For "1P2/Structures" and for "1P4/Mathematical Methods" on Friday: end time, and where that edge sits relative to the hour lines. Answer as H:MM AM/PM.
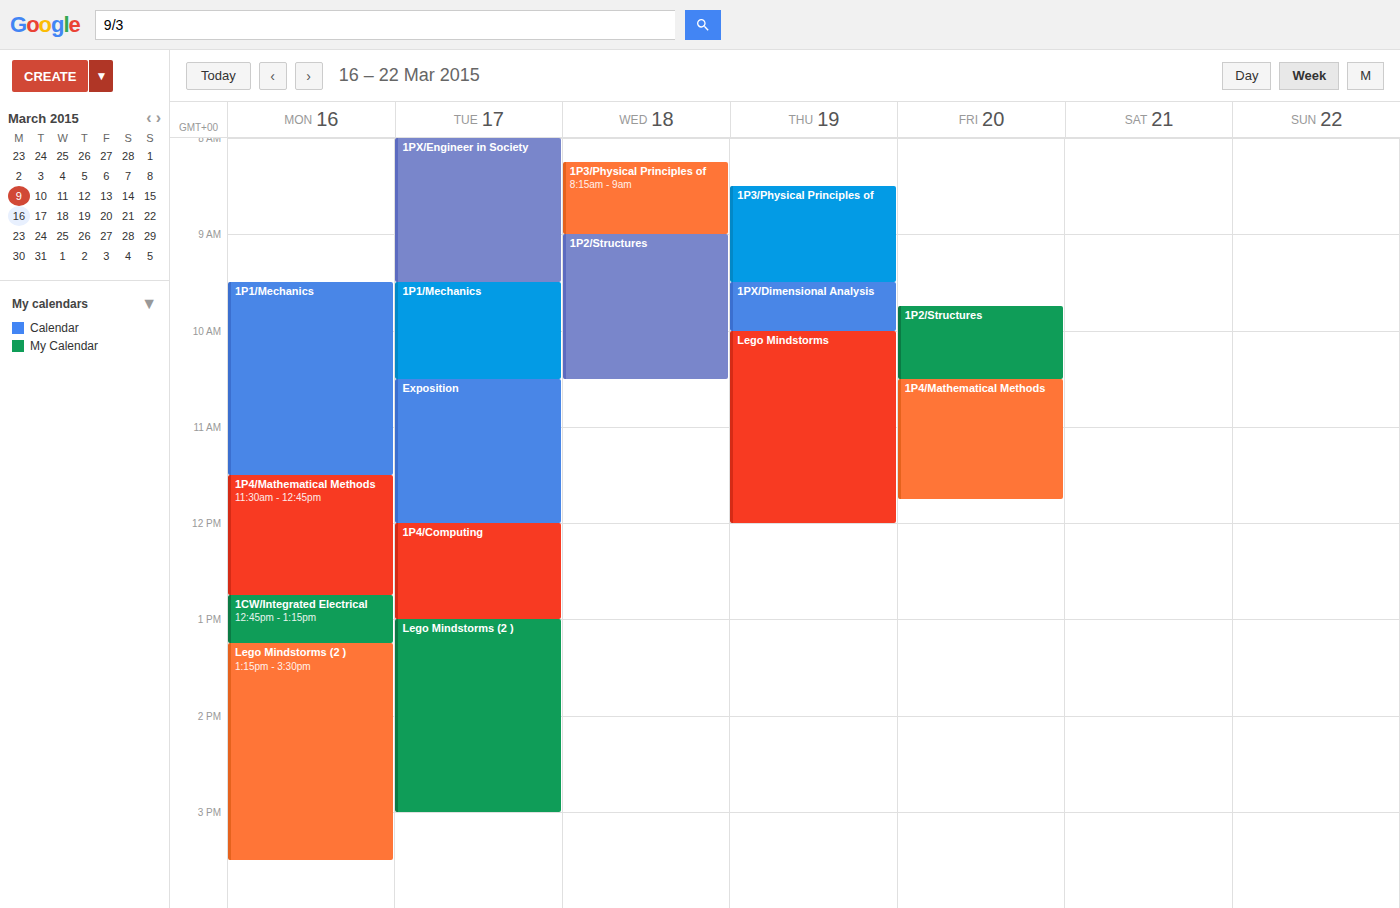
"1P2/Structures": 10:30 AM, halfway between the 10 AM and 11 AM lines. "1P4/Mathematical Methods": 11:45 AM, neither: three quarters of the way from the 11 AM line to the 12 PM line.